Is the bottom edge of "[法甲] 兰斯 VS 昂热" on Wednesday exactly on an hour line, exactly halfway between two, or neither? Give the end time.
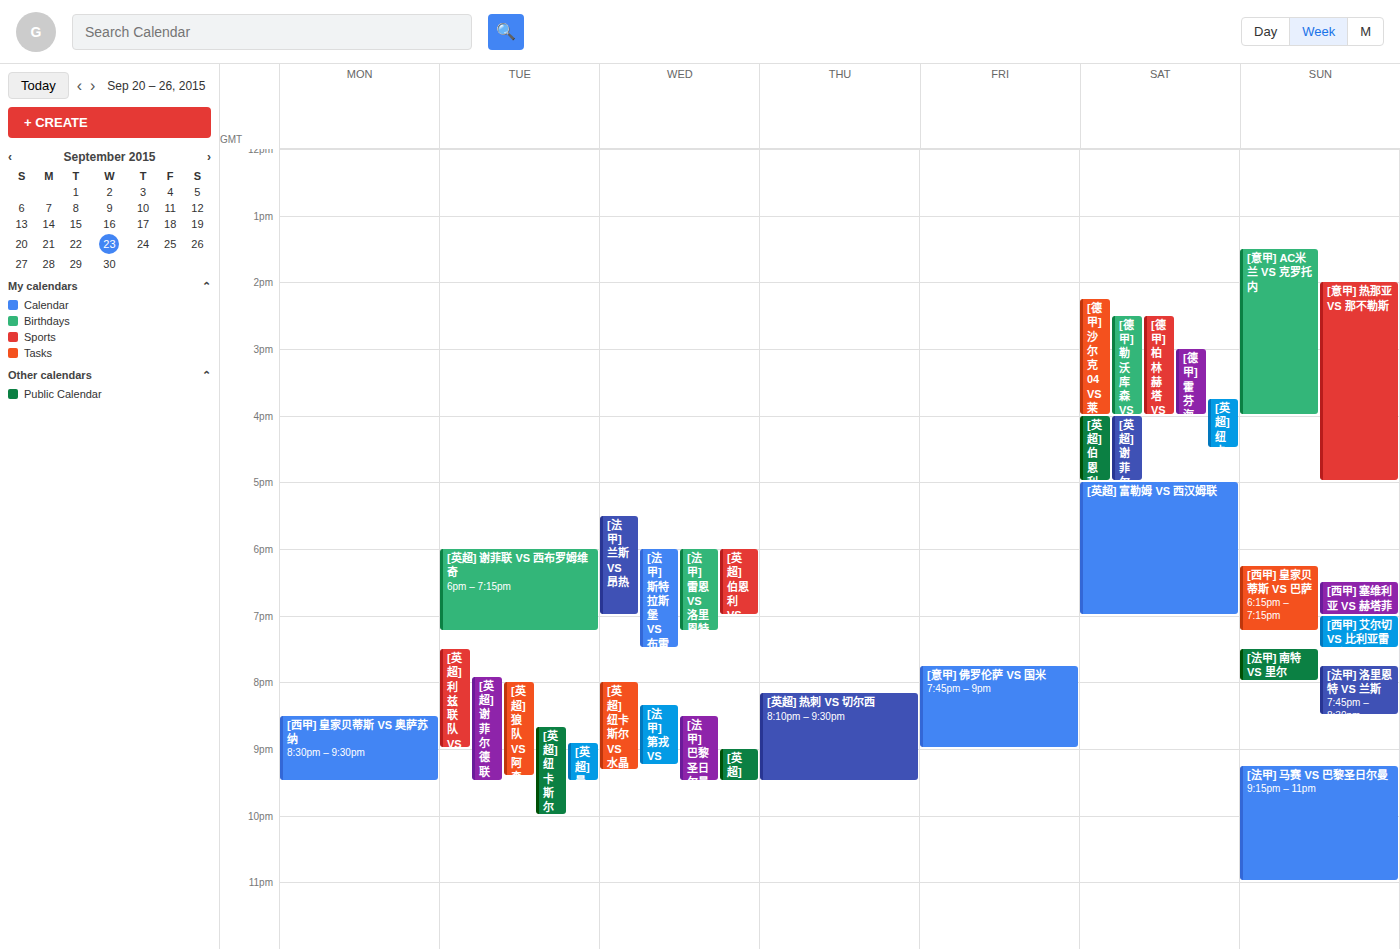
7:00 PM -- exactly on the 7 PM line.